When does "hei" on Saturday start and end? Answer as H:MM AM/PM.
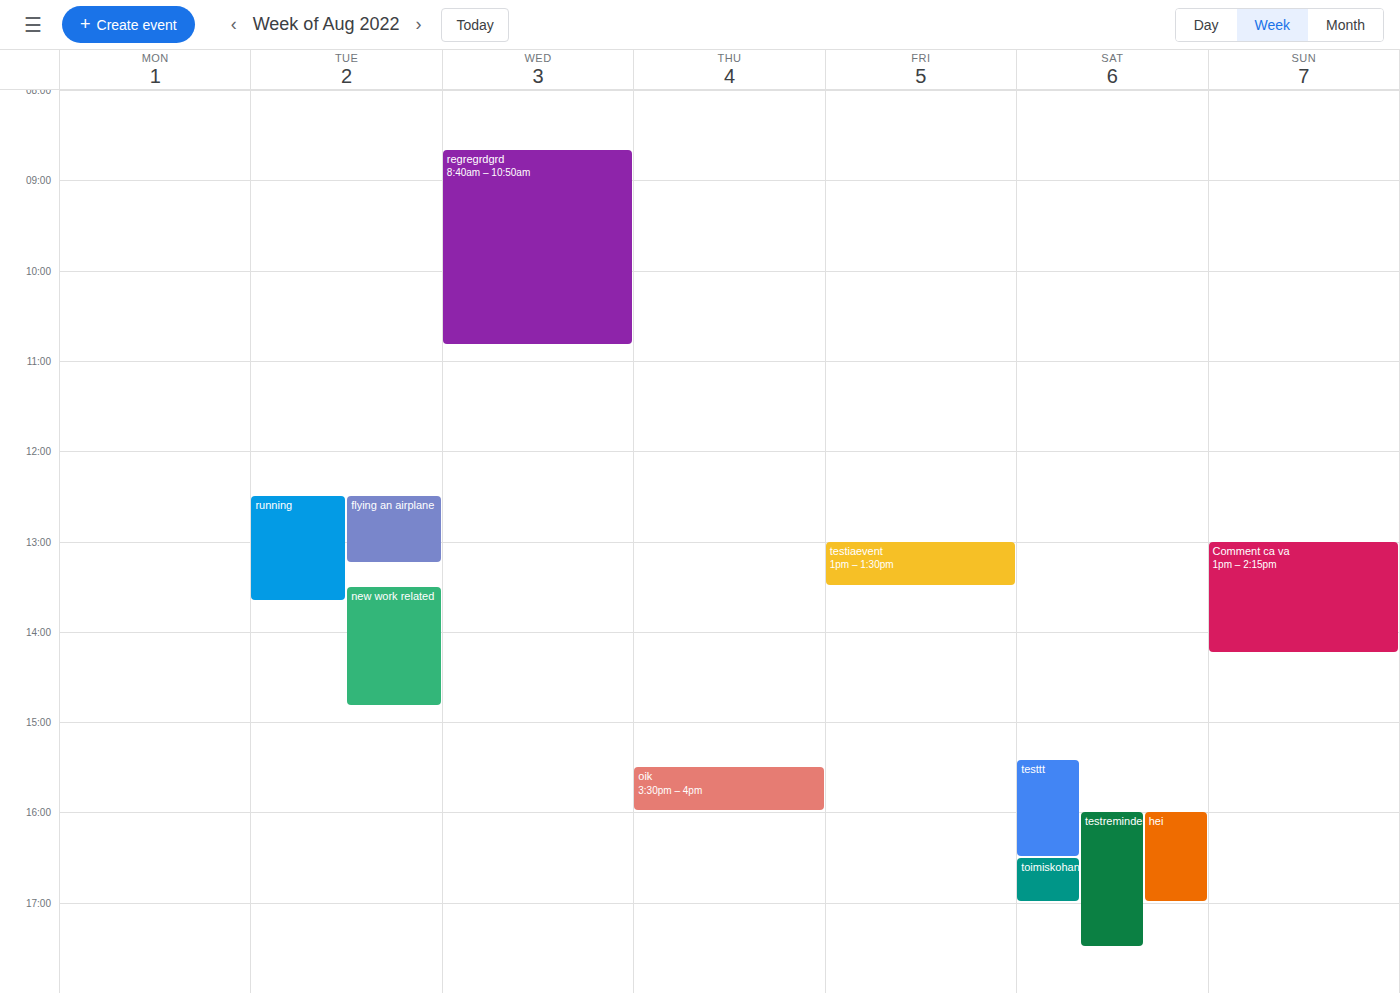
4:00 PM to 5:00 PM